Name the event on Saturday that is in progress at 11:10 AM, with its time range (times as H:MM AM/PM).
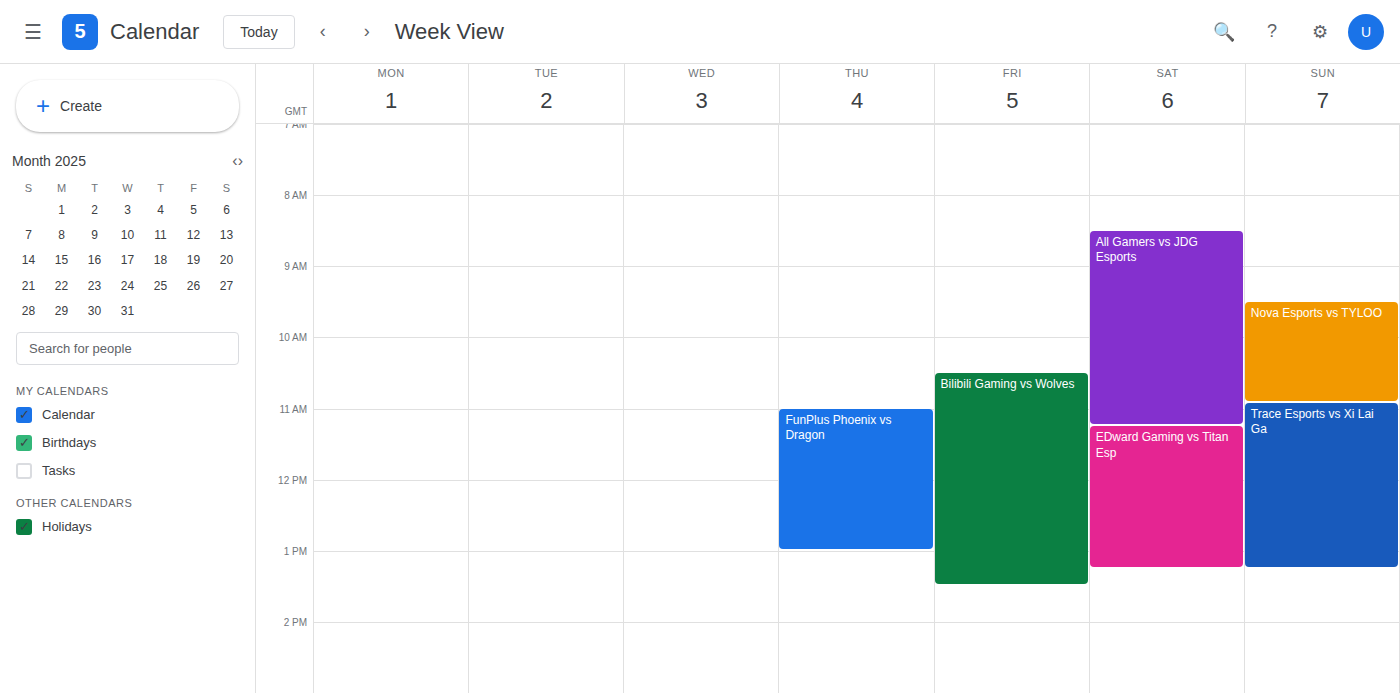
"All Gamers vs JDG Esports", 8:30 AM to 11:15 AM